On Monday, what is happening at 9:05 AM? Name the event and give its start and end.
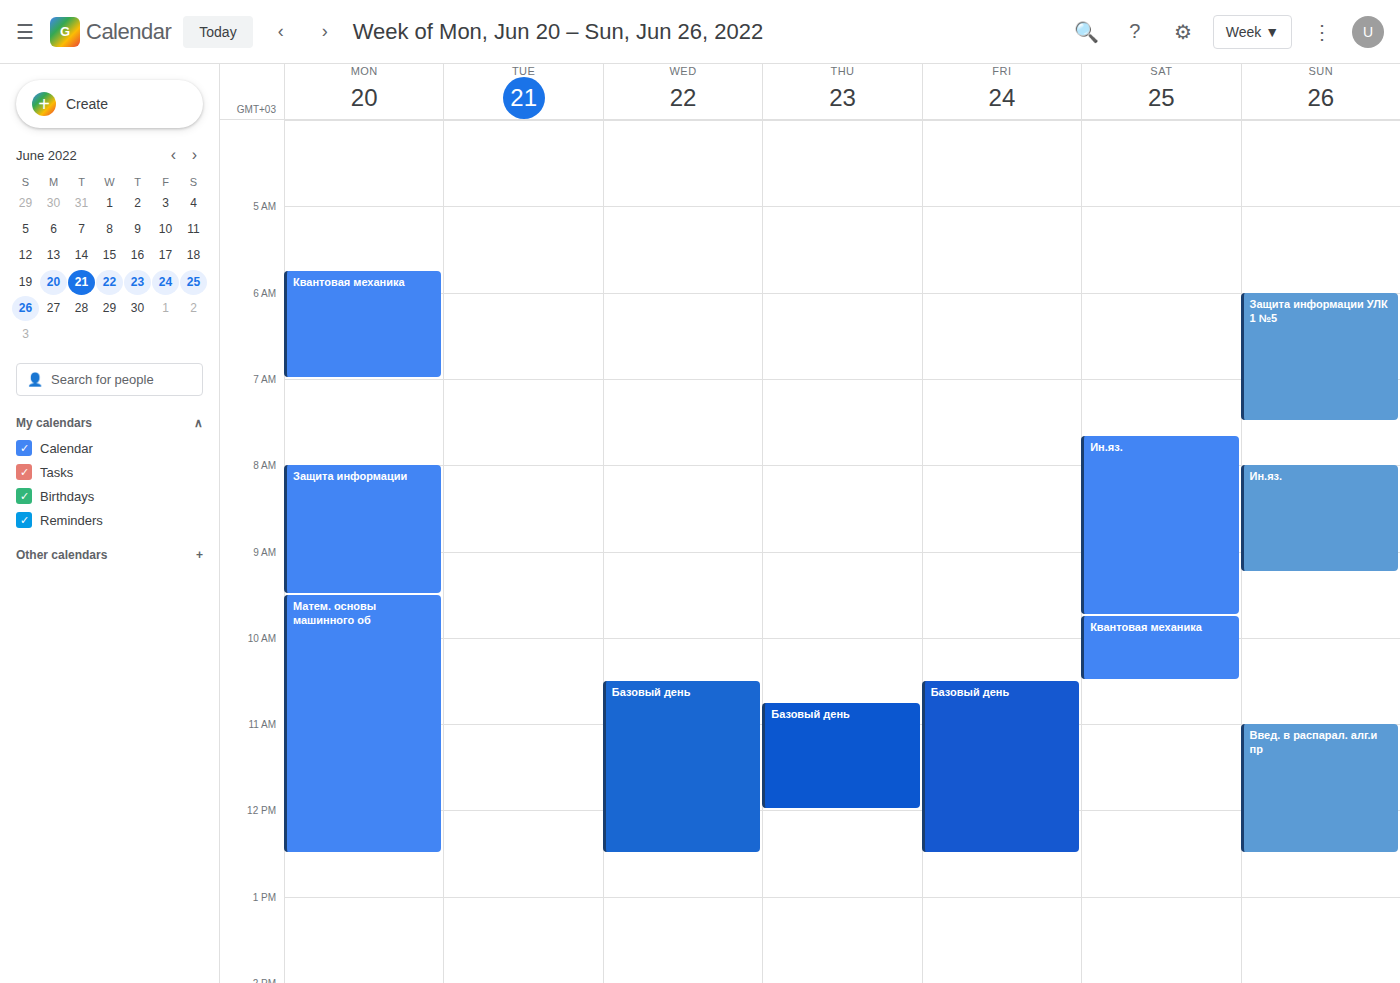
"Защита информации", 8:00 AM to 9:30 AM